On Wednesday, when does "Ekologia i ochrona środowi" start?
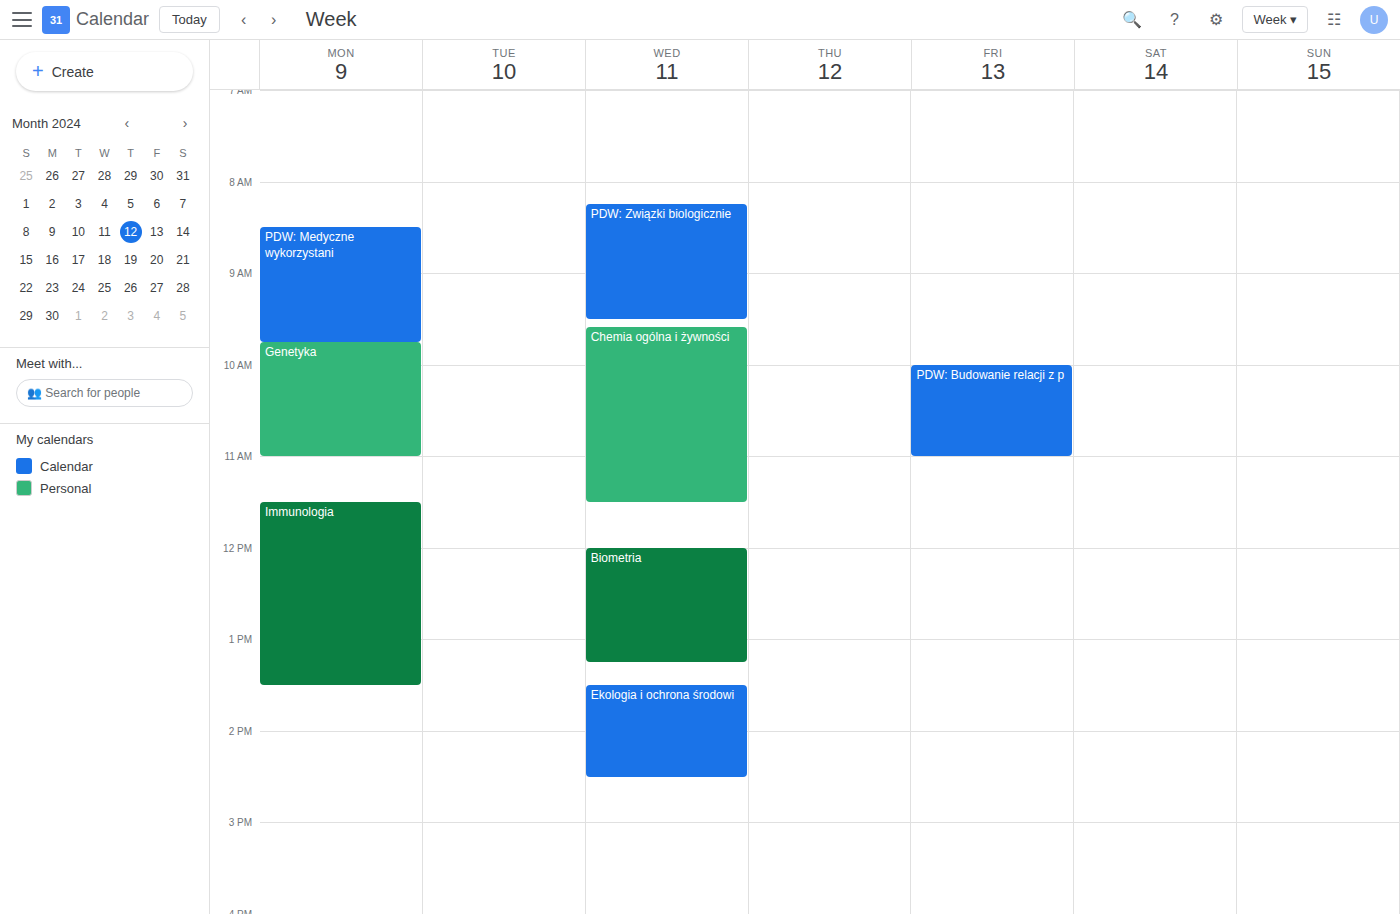
1:30 PM